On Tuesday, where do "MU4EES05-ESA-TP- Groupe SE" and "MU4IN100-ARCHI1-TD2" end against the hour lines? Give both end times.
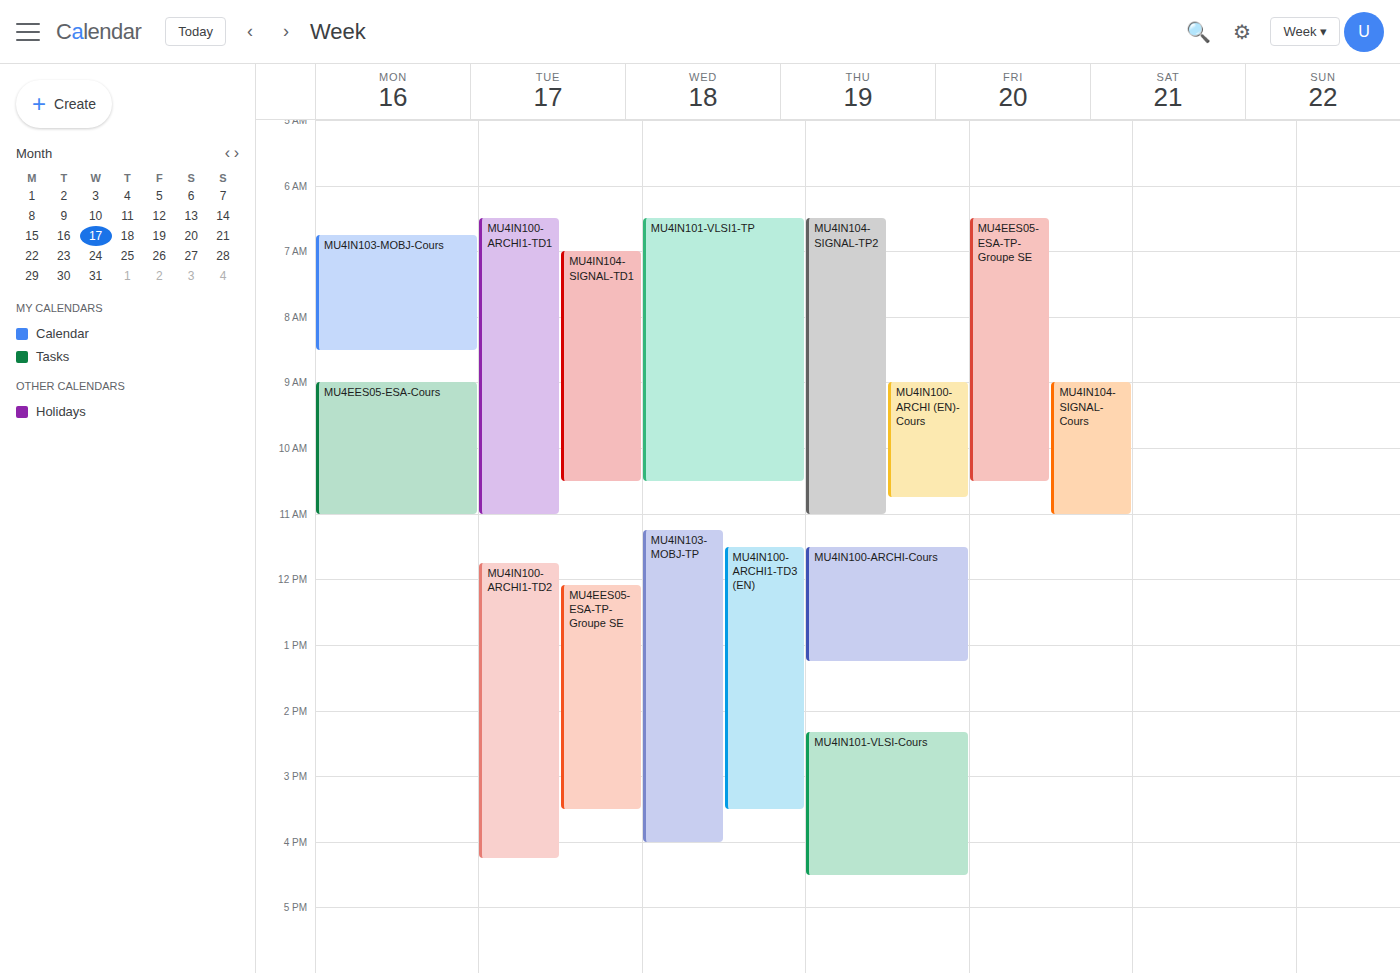
"MU4EES05-ESA-TP- Groupe SE": 3:30 PM, halfway between the 3 PM and 4 PM lines. "MU4IN100-ARCHI1-TD2": 4:15 PM, neither: a quarter of the way from the 4 PM line to the 5 PM line.